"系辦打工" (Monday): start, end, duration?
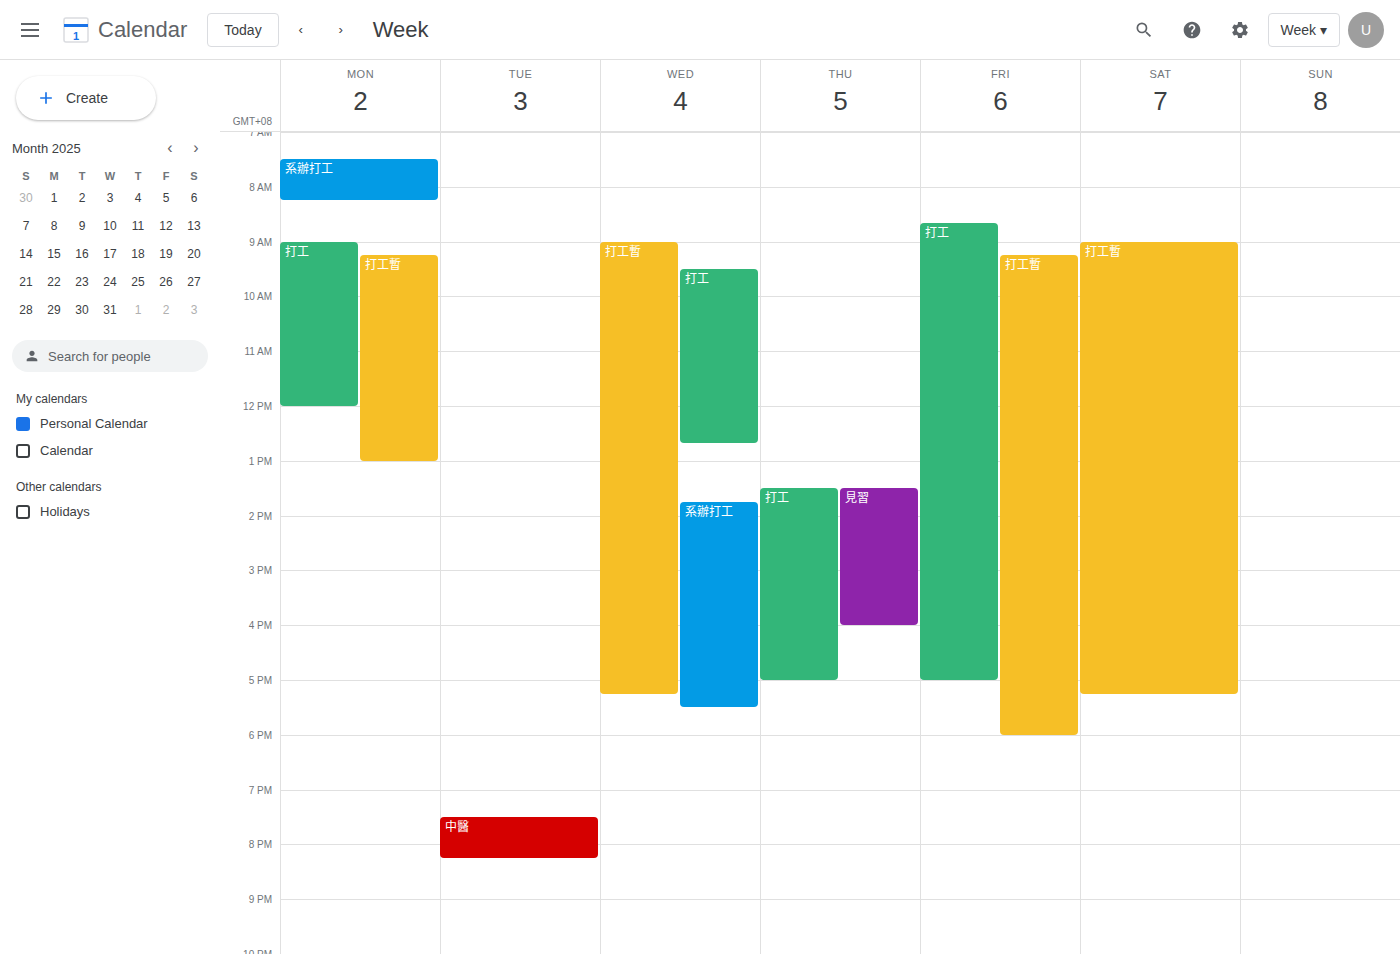
7:30 AM to 8:15 AM, 45 minutes